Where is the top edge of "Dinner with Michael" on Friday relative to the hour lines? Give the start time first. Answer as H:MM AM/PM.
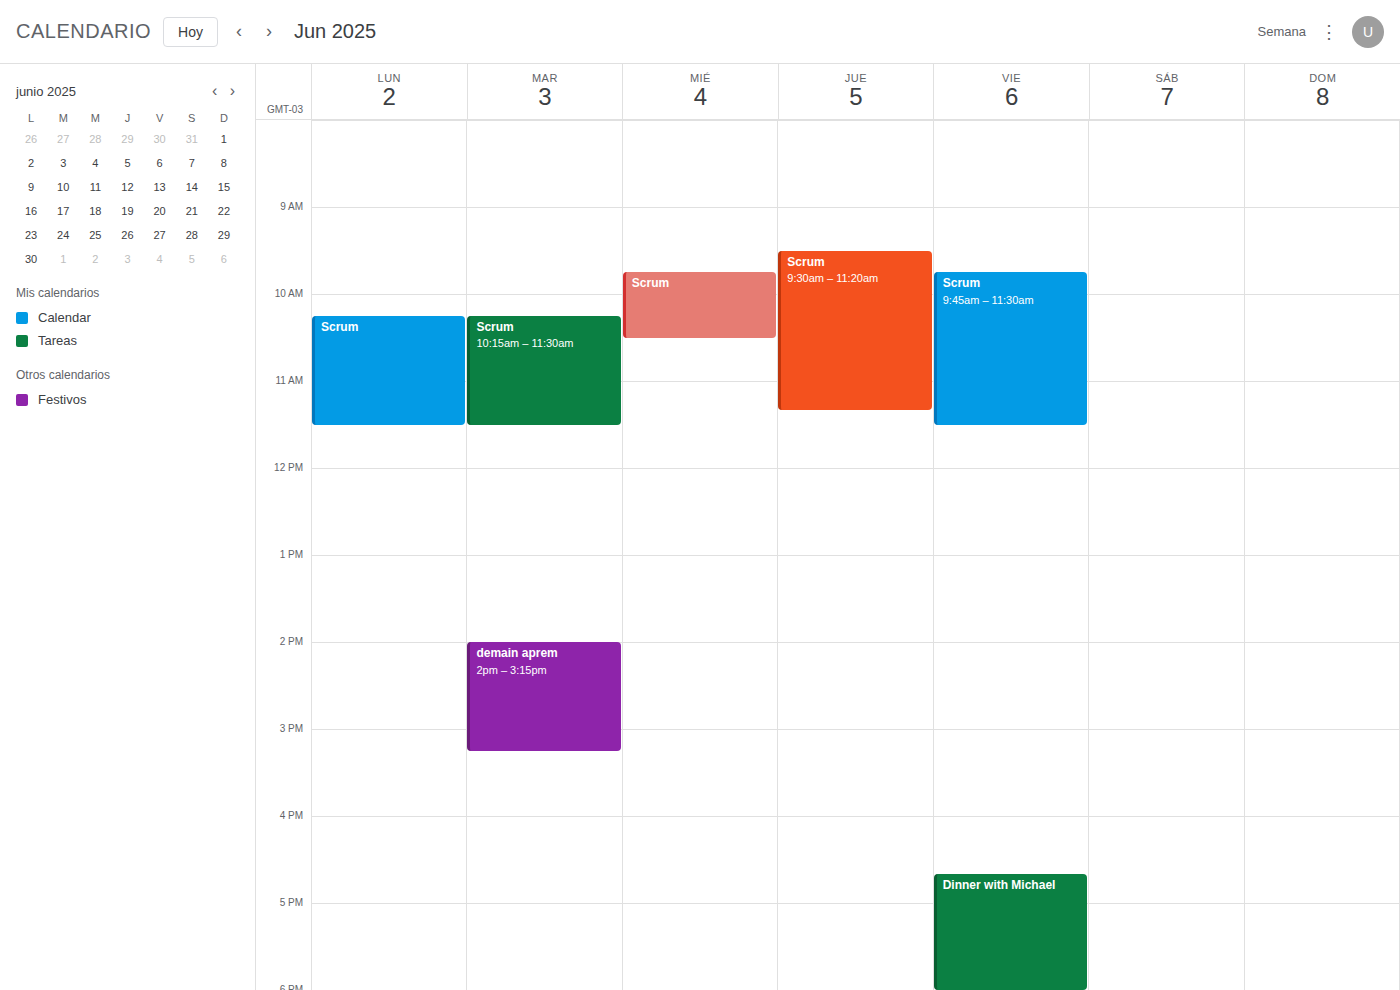
4:40 PM -- neither: 40 minutes below the 4 PM line and 20 minutes above the 5 PM line.